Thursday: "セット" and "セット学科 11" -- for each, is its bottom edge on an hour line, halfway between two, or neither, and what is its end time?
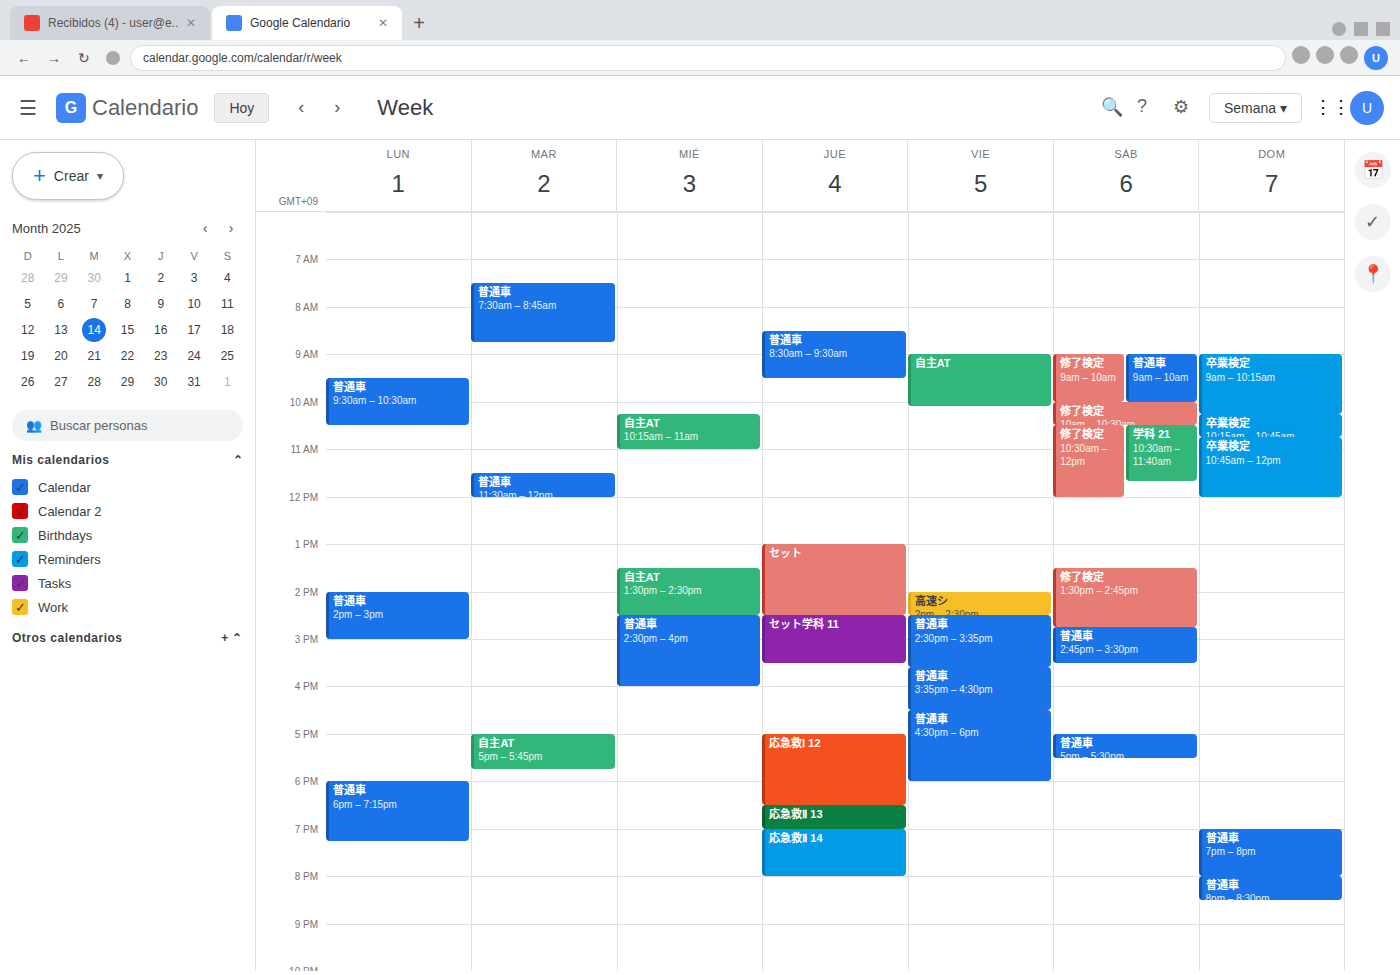
"セット": 2:30 PM, halfway between the 2 PM and 3 PM lines. "セット学科 11": 3:30 PM, halfway between the 3 PM and 4 PM lines.